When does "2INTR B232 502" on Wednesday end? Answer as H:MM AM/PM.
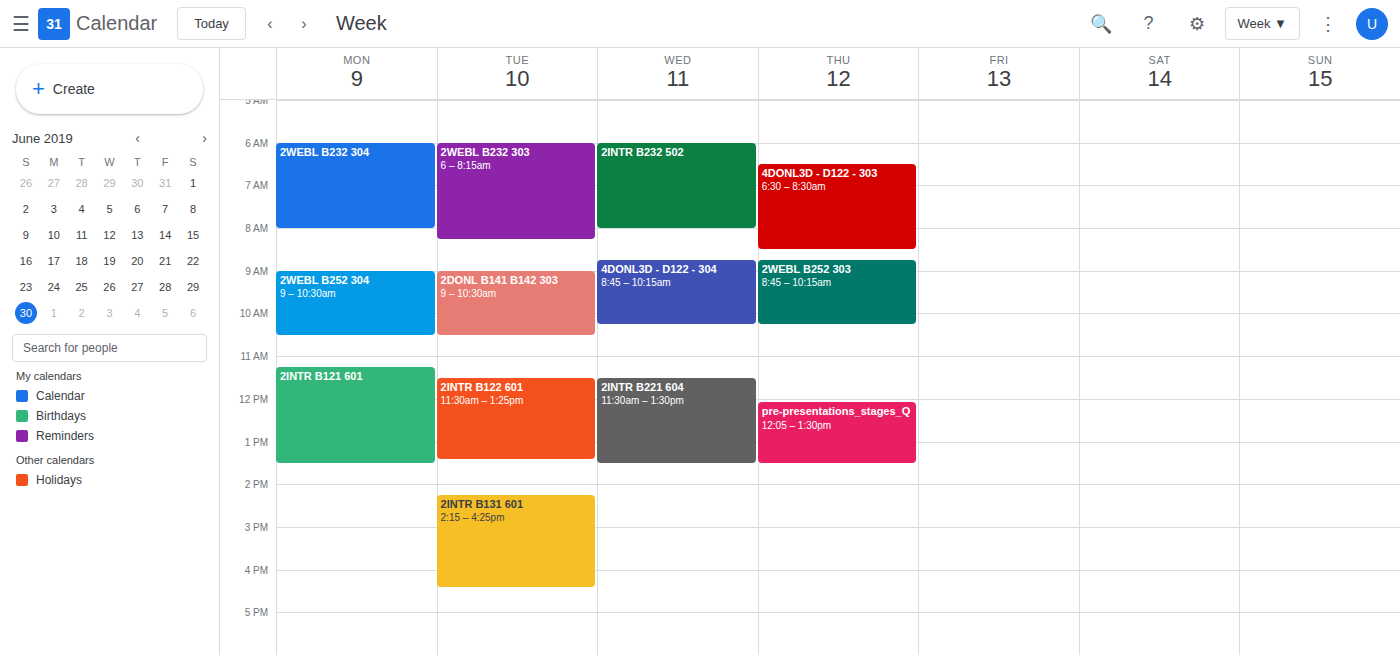
8:00 AM